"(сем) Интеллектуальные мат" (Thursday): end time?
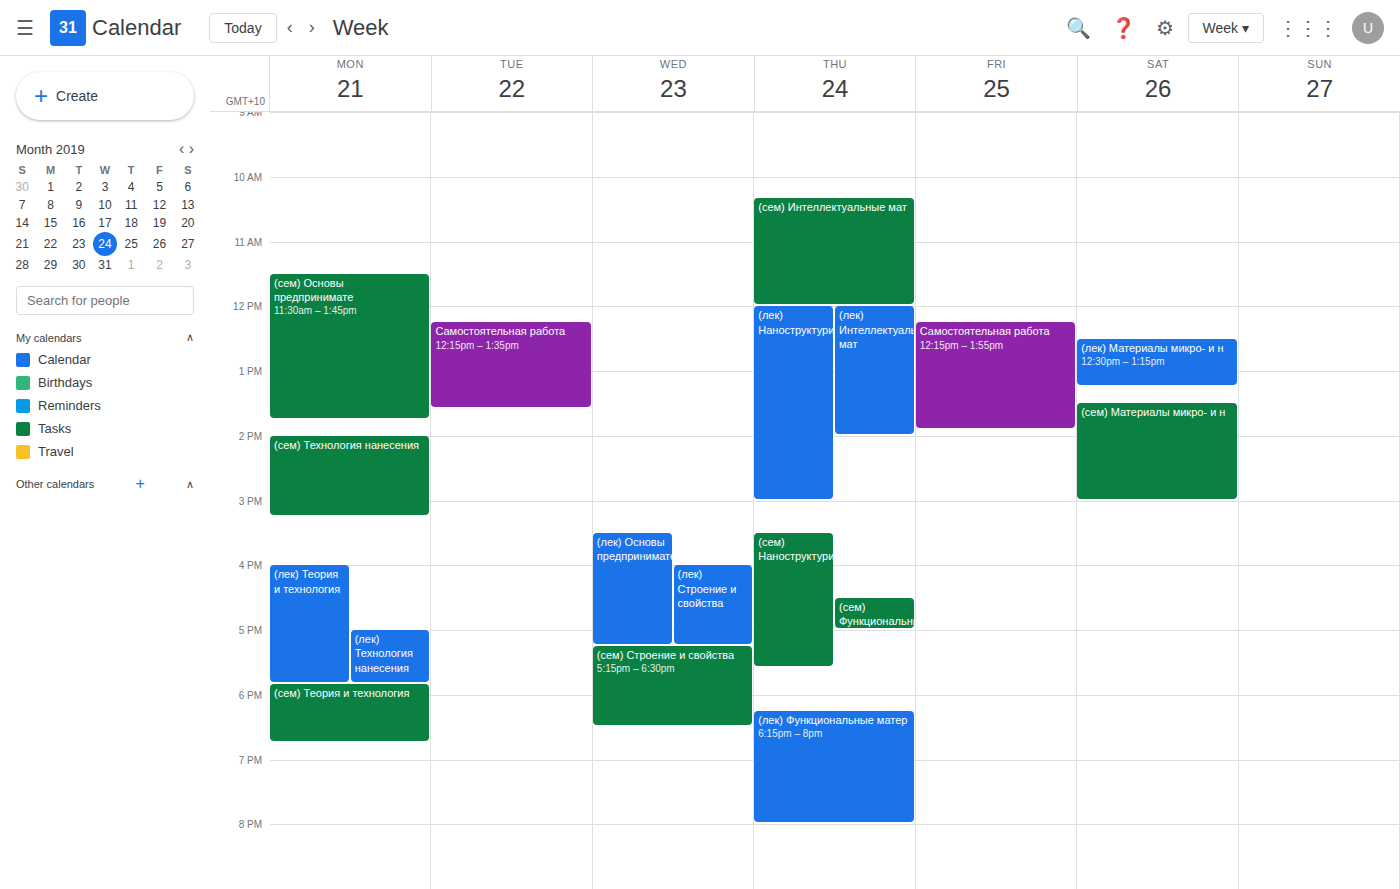
12:00 PM